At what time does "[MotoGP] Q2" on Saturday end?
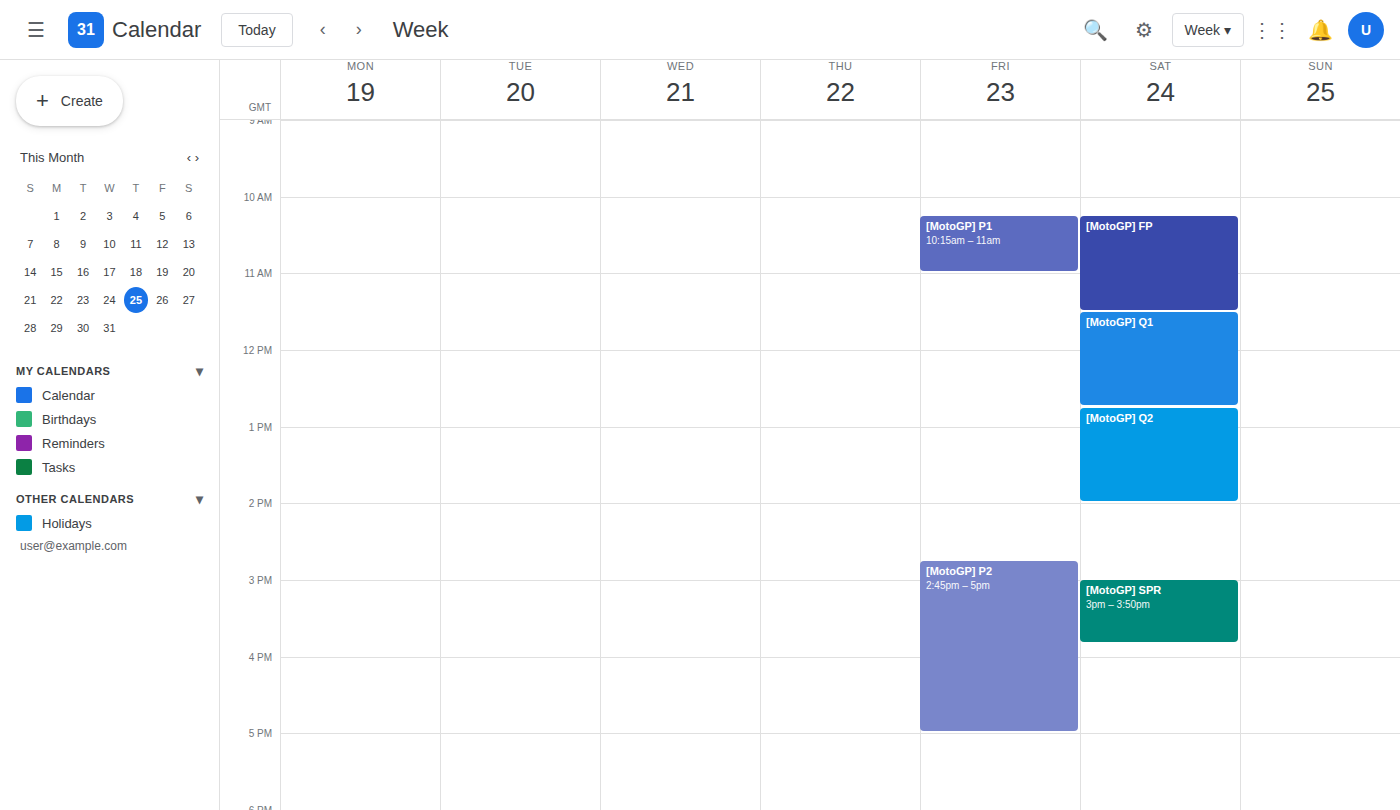
2:00 PM